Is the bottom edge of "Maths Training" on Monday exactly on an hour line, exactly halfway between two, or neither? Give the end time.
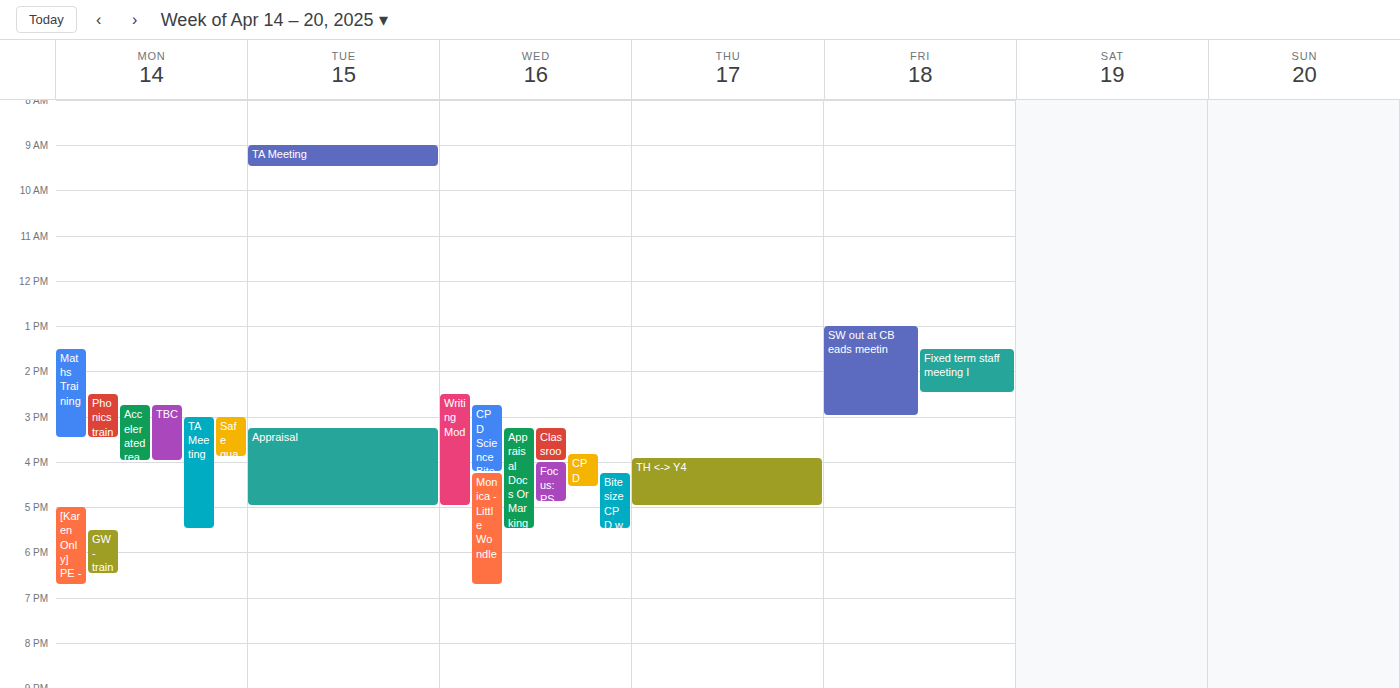
3:30 PM -- halfway between the 3 PM and 4 PM lines.